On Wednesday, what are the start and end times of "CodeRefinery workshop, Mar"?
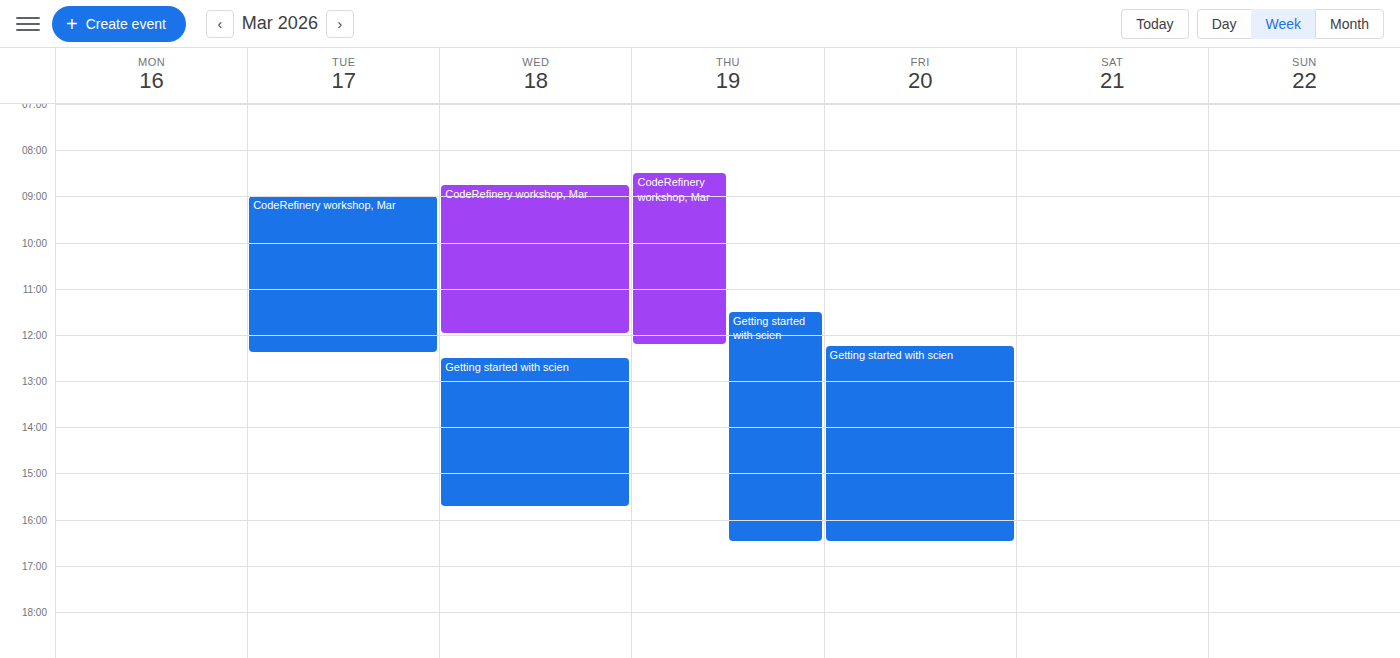
8:45 AM to 12:00 PM